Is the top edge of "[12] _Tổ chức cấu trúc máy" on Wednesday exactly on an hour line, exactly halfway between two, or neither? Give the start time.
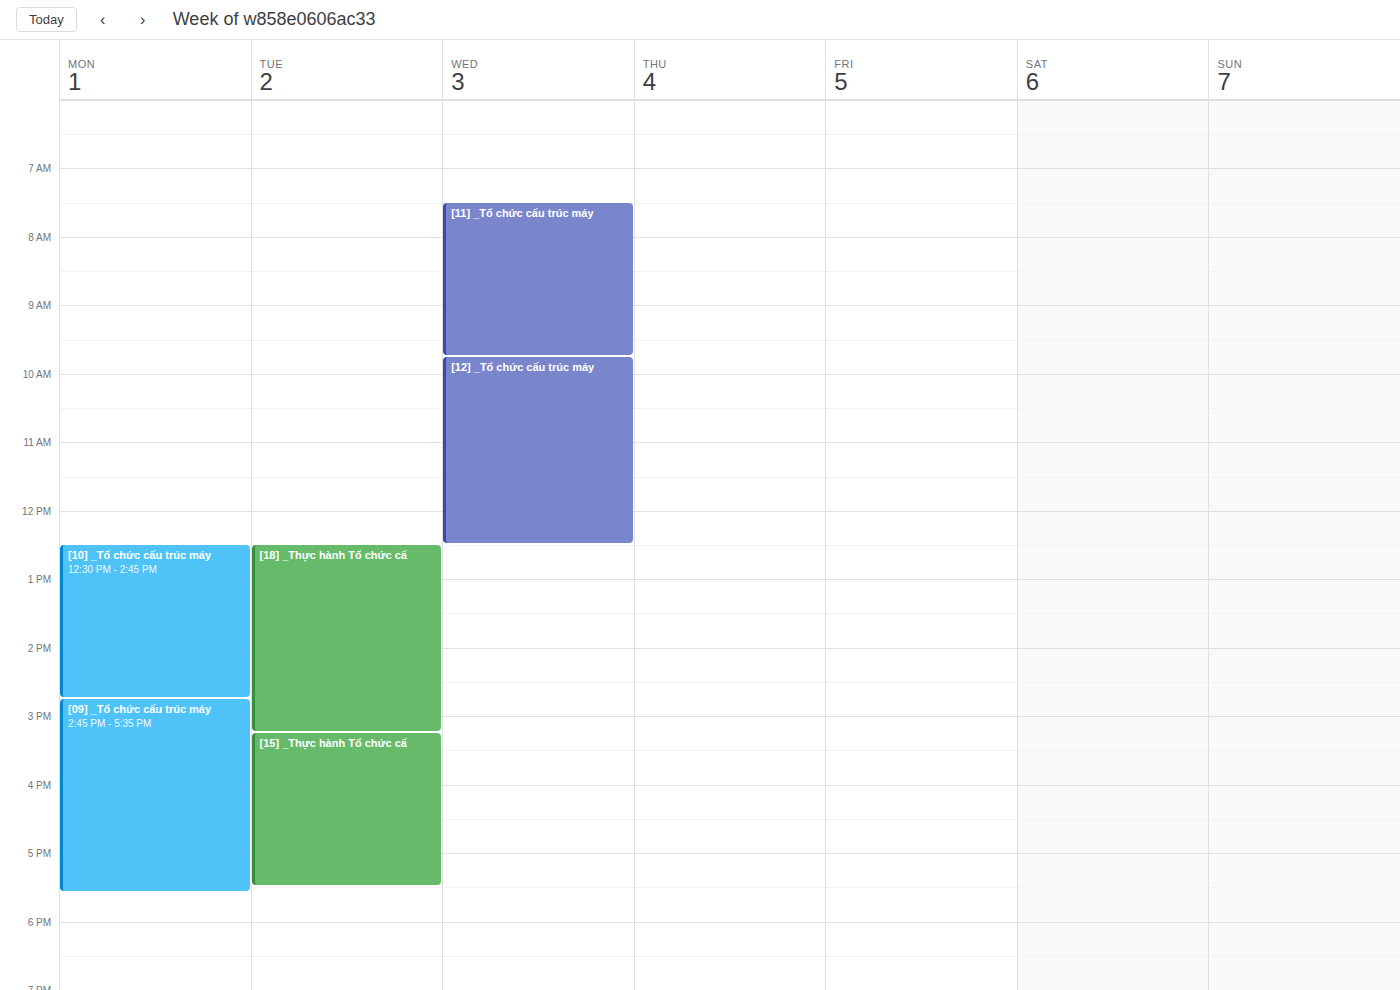
9:45 AM -- neither: three quarters of the way from the 9 AM line to the 10 AM line.